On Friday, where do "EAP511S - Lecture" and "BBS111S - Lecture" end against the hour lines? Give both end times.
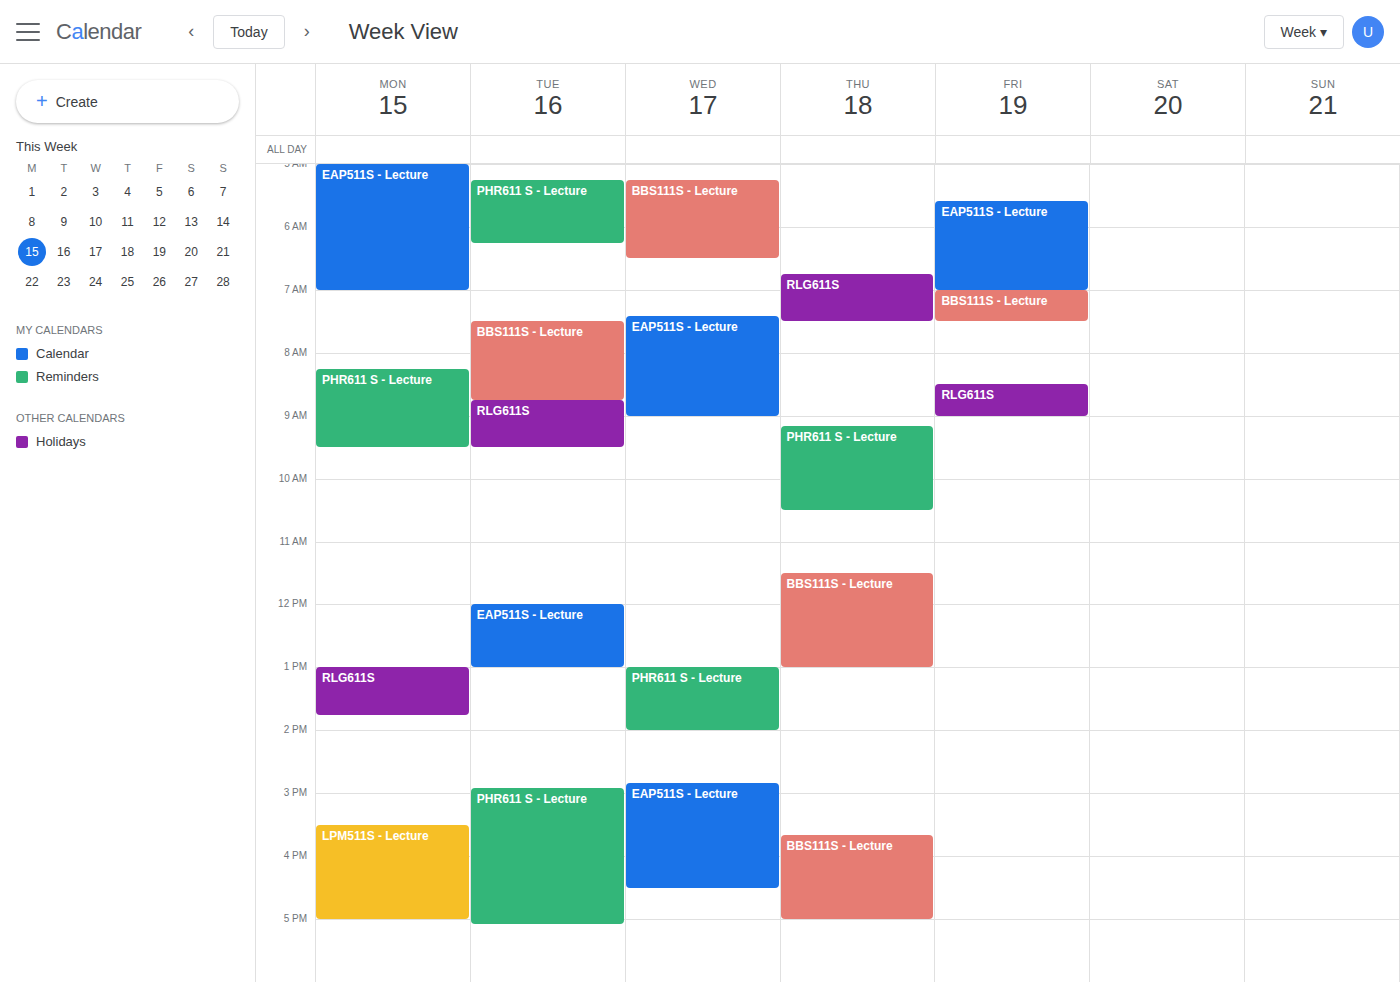
"EAP511S - Lecture": 7:00 AM, exactly on the 7 AM line. "BBS111S - Lecture": 7:30 AM, halfway between the 7 AM and 8 AM lines.